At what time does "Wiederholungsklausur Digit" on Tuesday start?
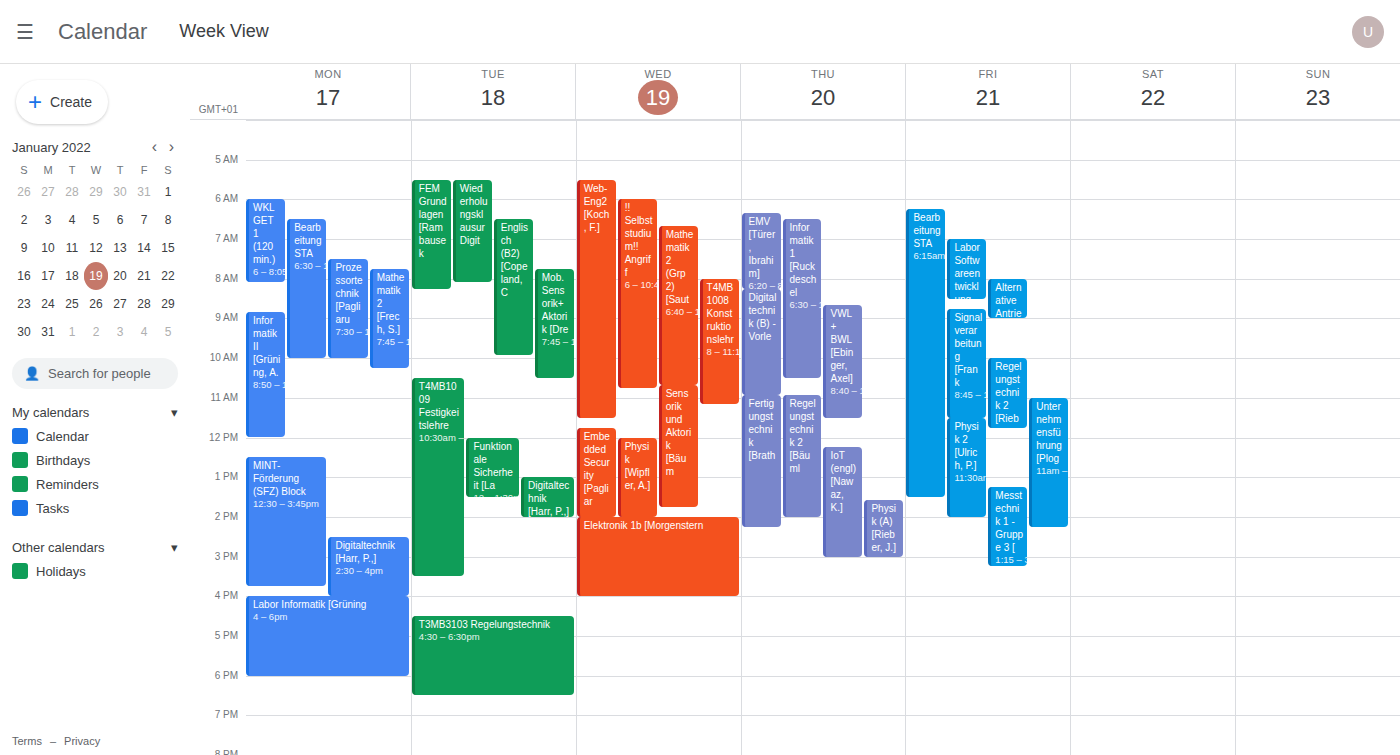
05:30